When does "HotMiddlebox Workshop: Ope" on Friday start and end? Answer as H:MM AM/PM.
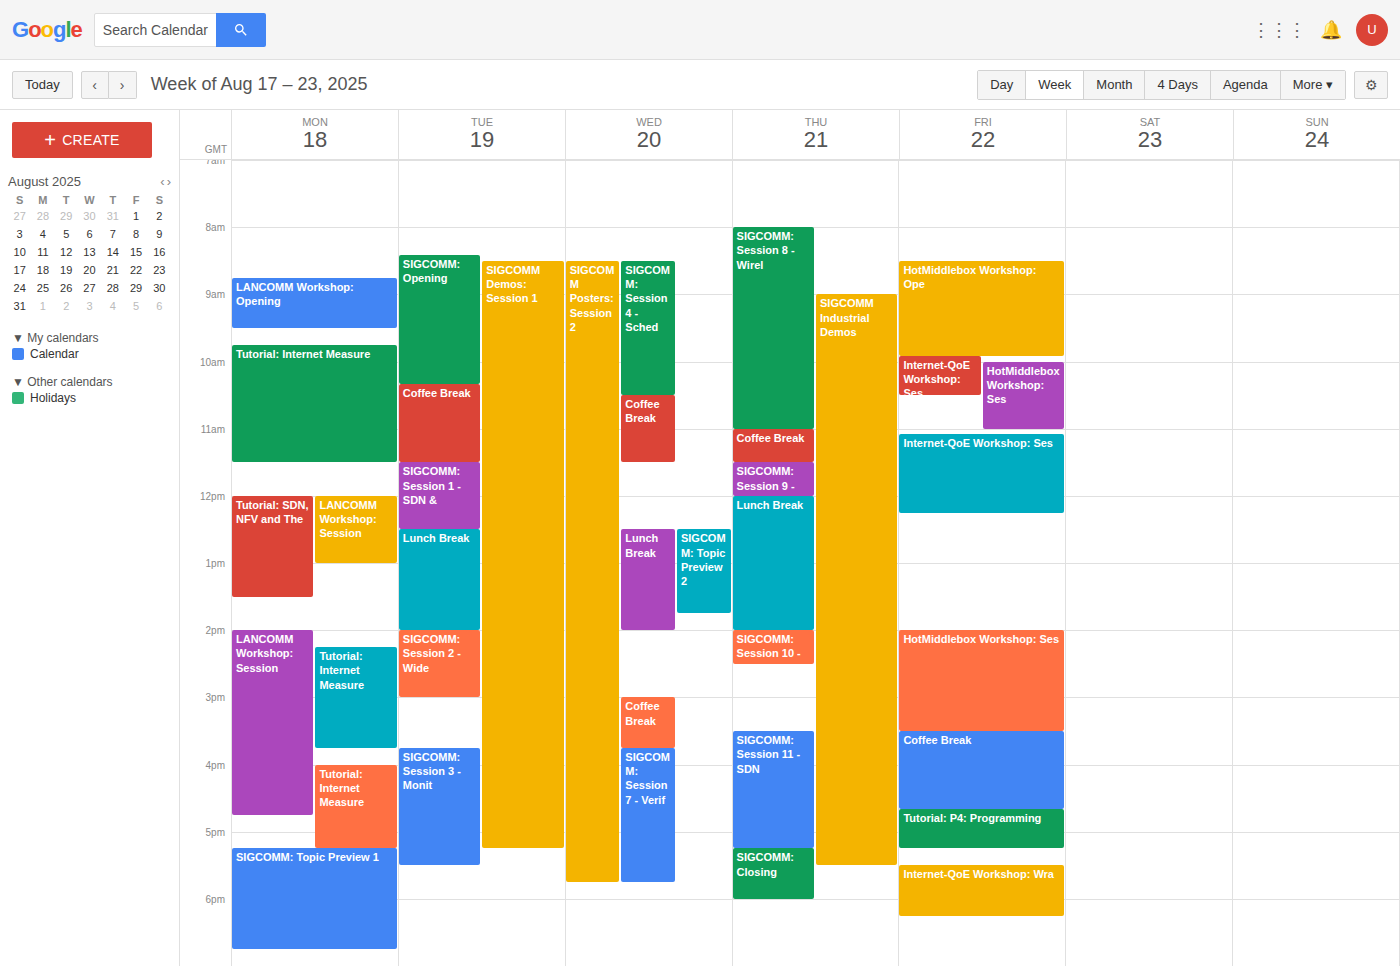
8:30 AM to 9:55 AM